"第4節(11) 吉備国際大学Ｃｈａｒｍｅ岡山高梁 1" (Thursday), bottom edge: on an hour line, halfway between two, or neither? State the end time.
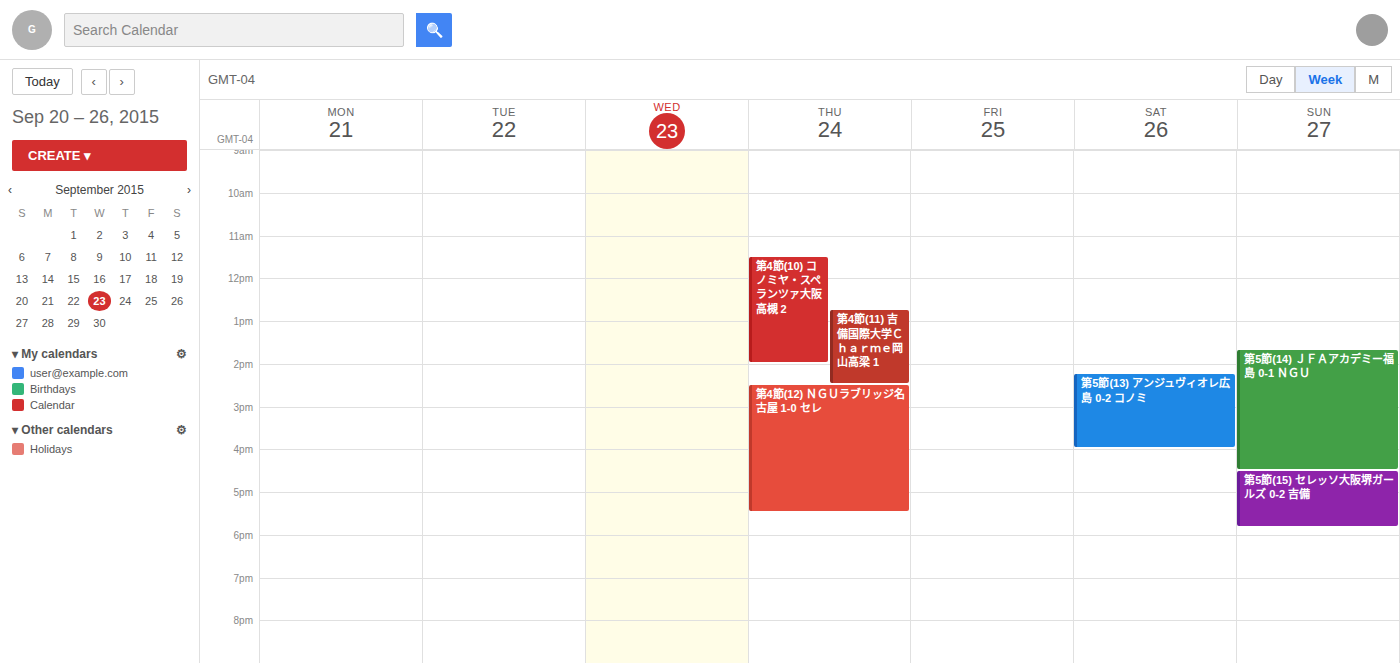
2:30 PM -- halfway between the 2 PM and 3 PM lines.